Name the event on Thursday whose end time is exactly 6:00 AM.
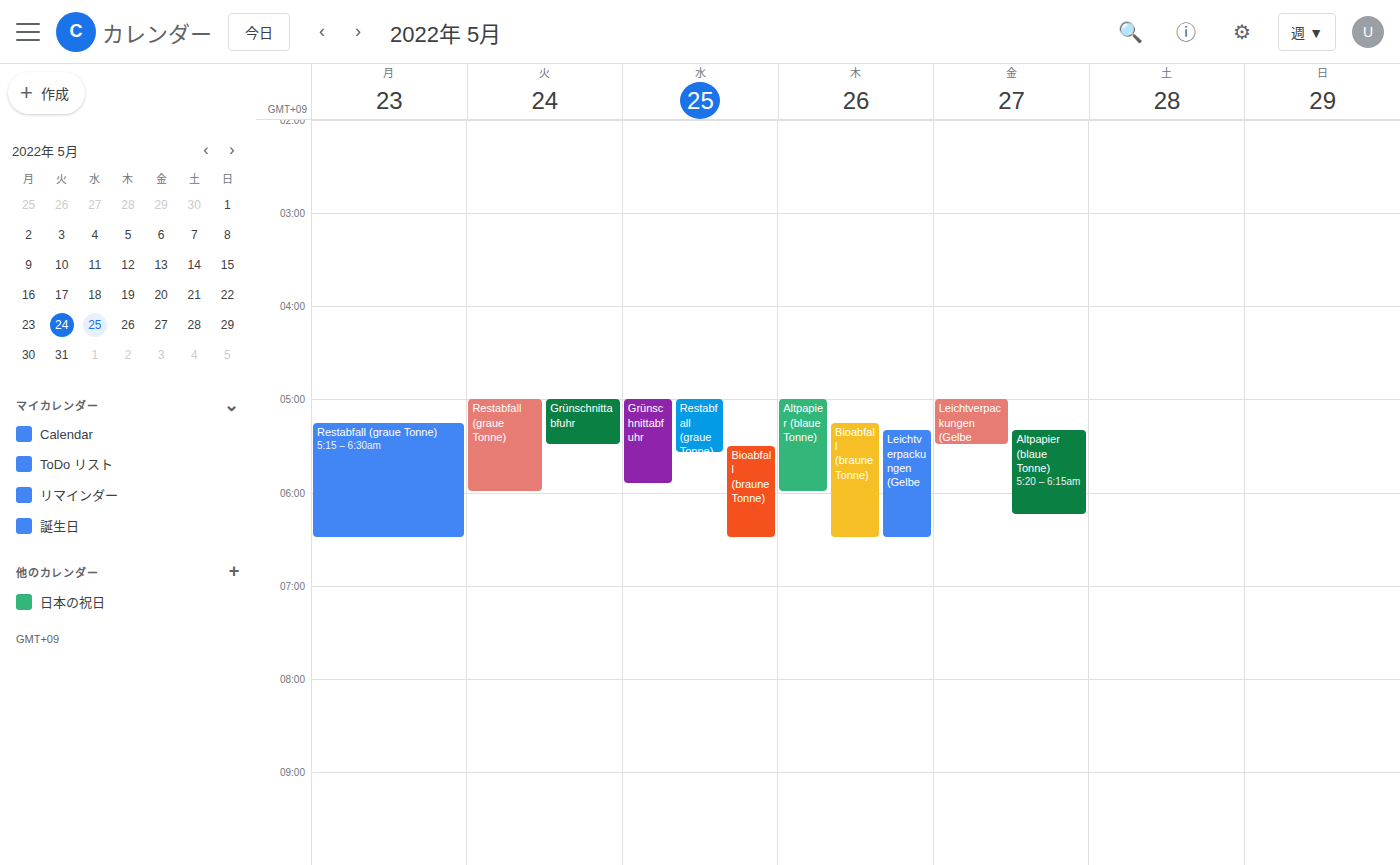
"Altpapier (blaue Tonne)"